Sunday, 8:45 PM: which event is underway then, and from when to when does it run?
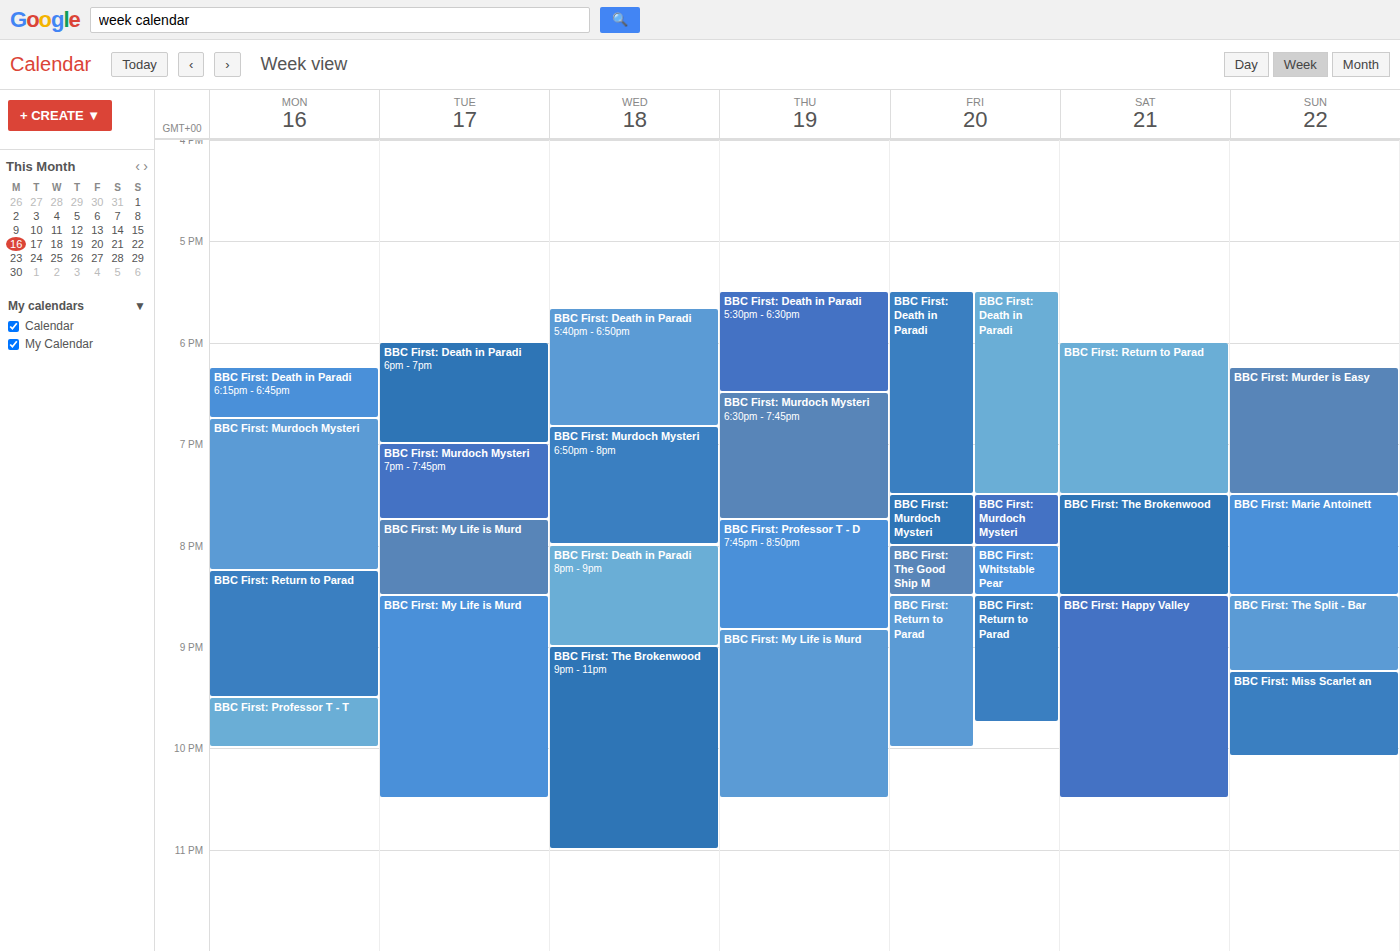
"BBC First: The Split - Bar", 8:30 PM to 9:15 PM